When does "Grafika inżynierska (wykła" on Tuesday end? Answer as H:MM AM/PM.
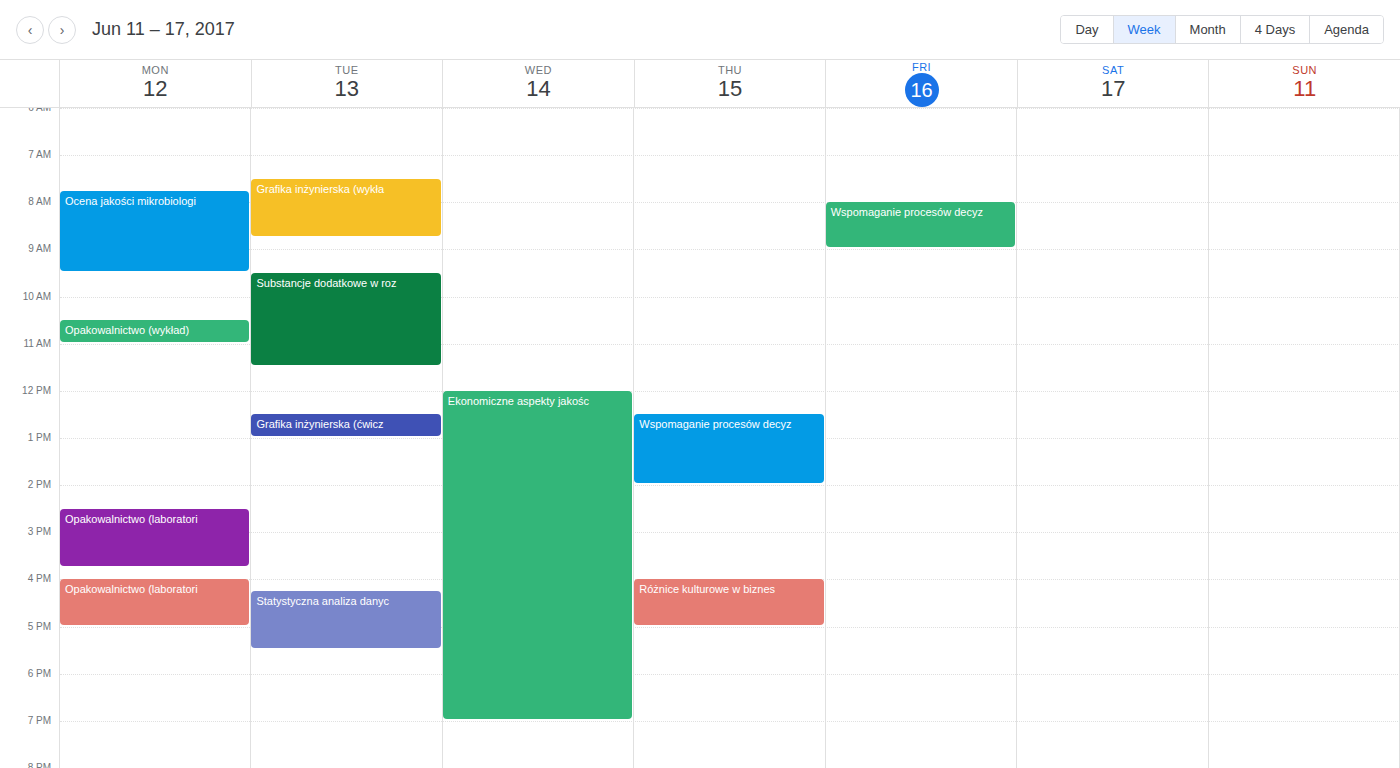
8:45 AM